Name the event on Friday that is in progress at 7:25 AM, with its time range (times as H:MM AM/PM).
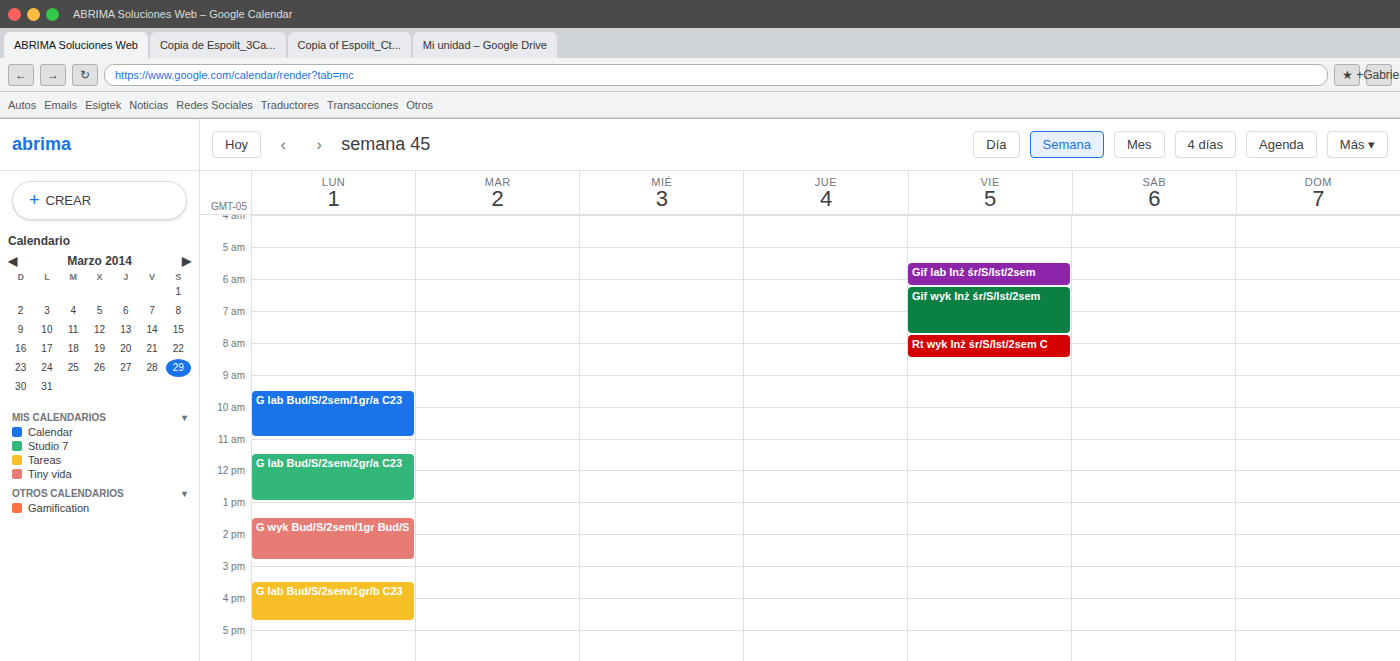
"Gif wyk Inż śr/S/Ist/2sem", 6:15 AM to 7:45 AM